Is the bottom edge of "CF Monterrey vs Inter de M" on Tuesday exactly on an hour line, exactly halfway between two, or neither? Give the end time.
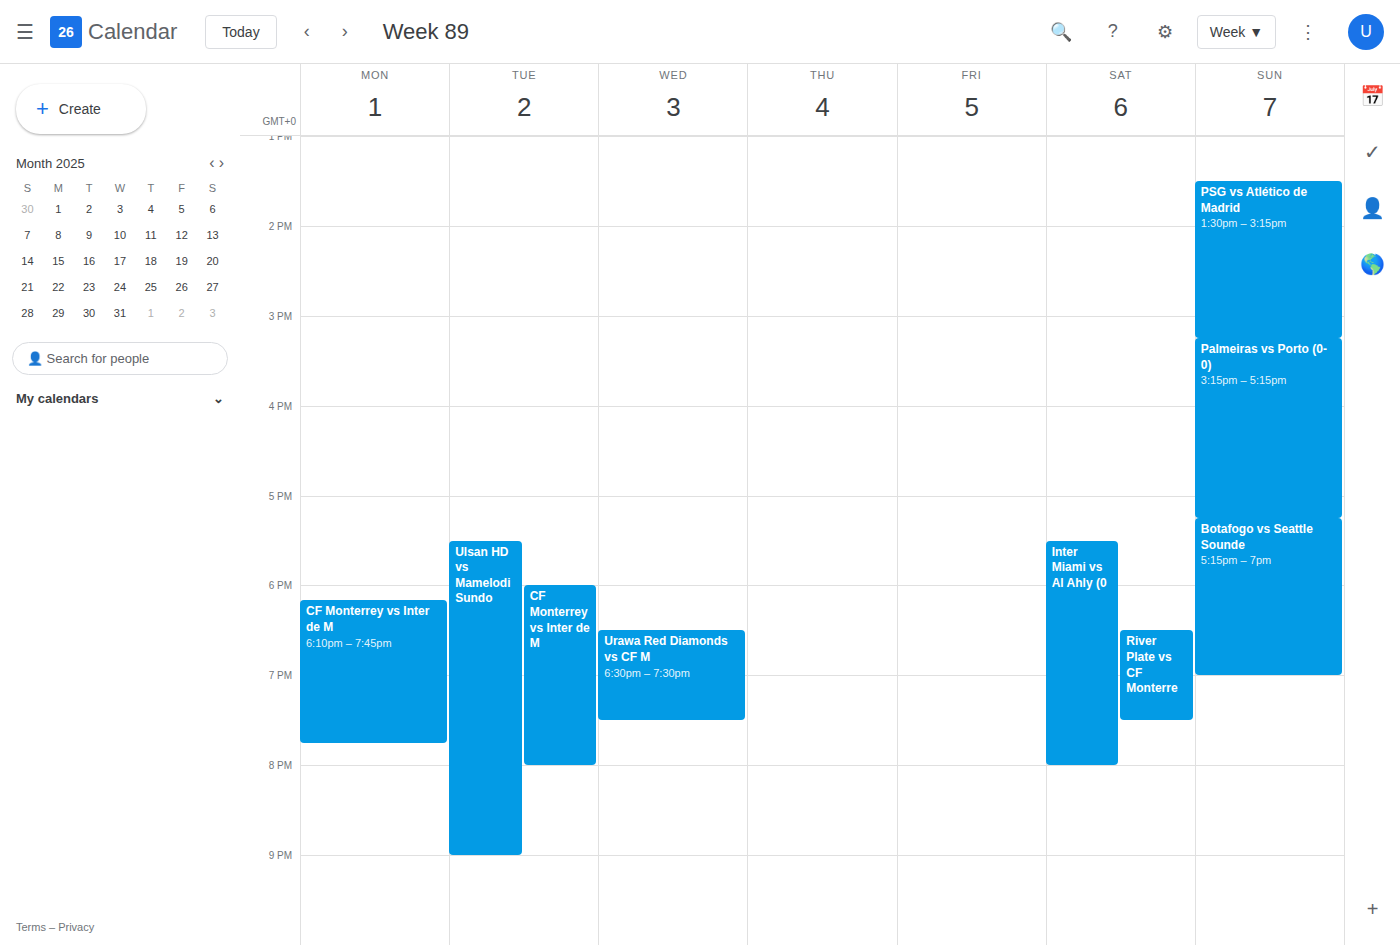
8:00 PM -- exactly on the 8 PM line.